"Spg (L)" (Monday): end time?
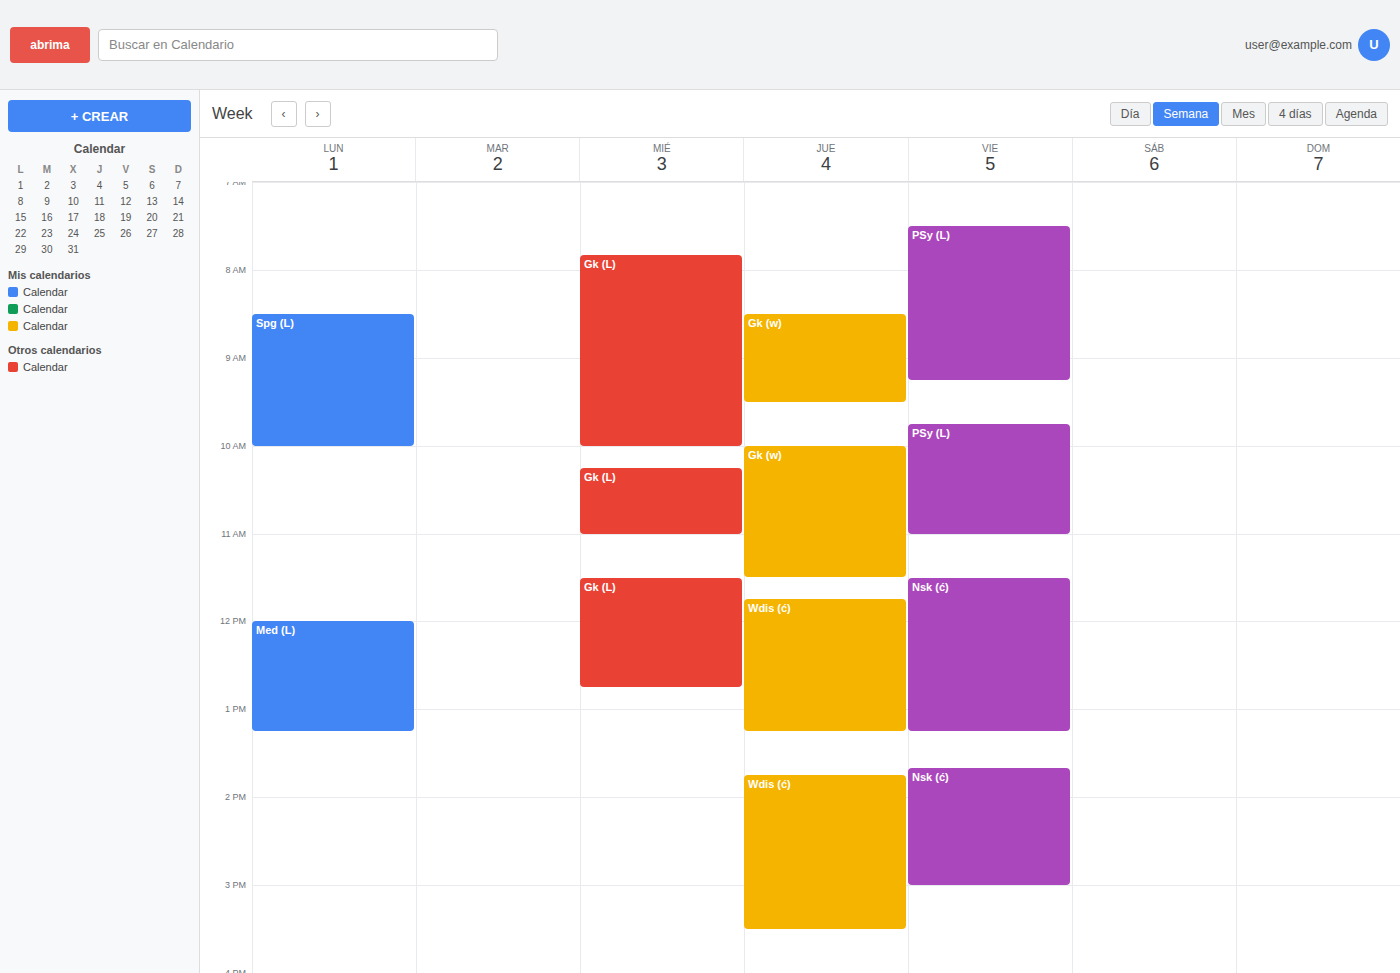
10:00 AM